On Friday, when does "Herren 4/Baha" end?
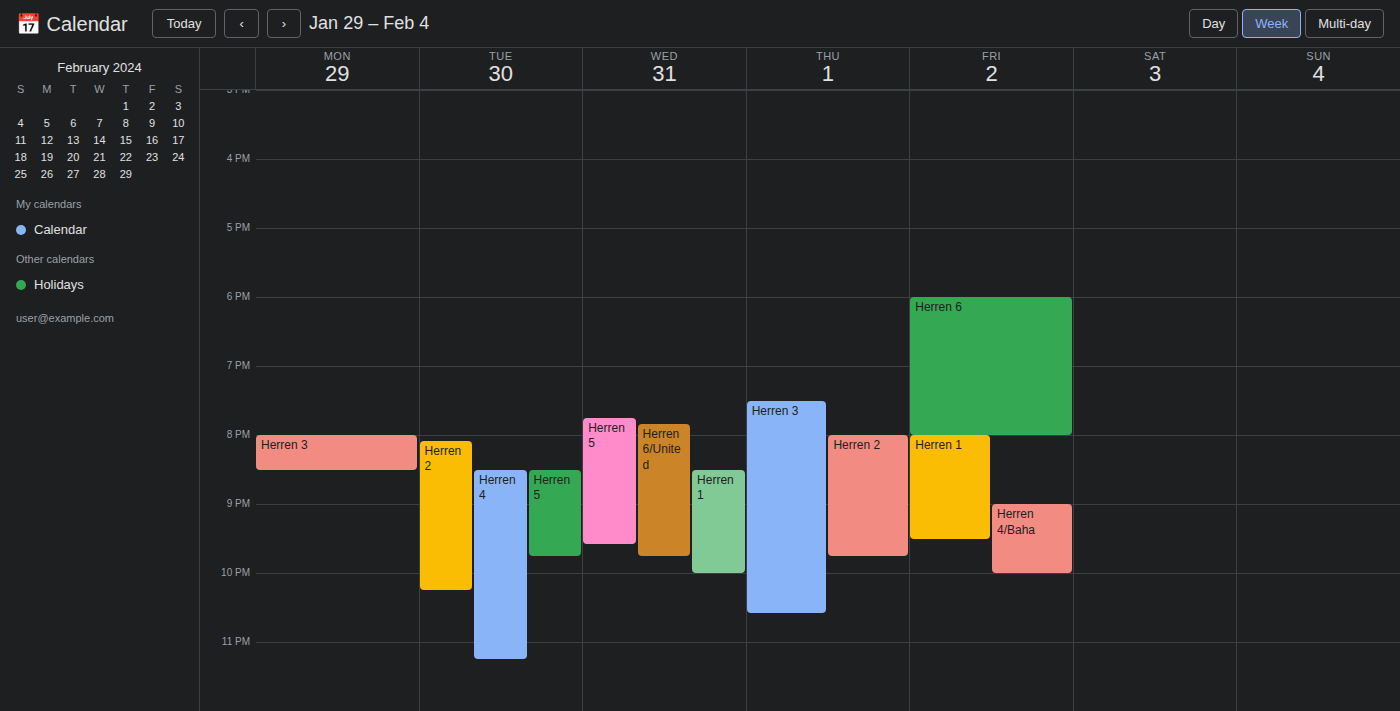
10:00 PM